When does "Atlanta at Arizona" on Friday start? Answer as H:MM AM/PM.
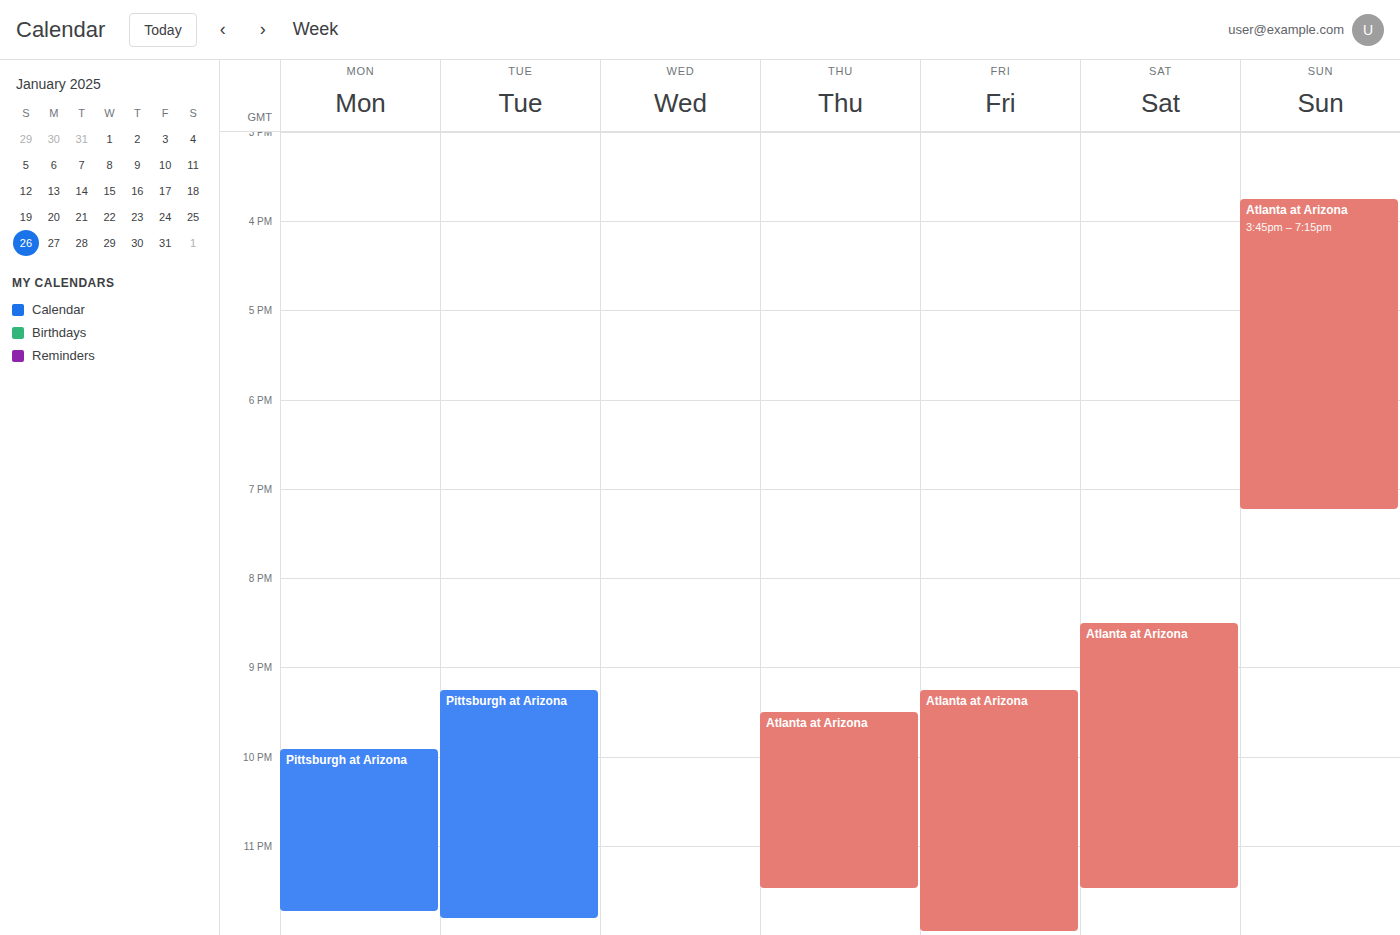
9:15 PM